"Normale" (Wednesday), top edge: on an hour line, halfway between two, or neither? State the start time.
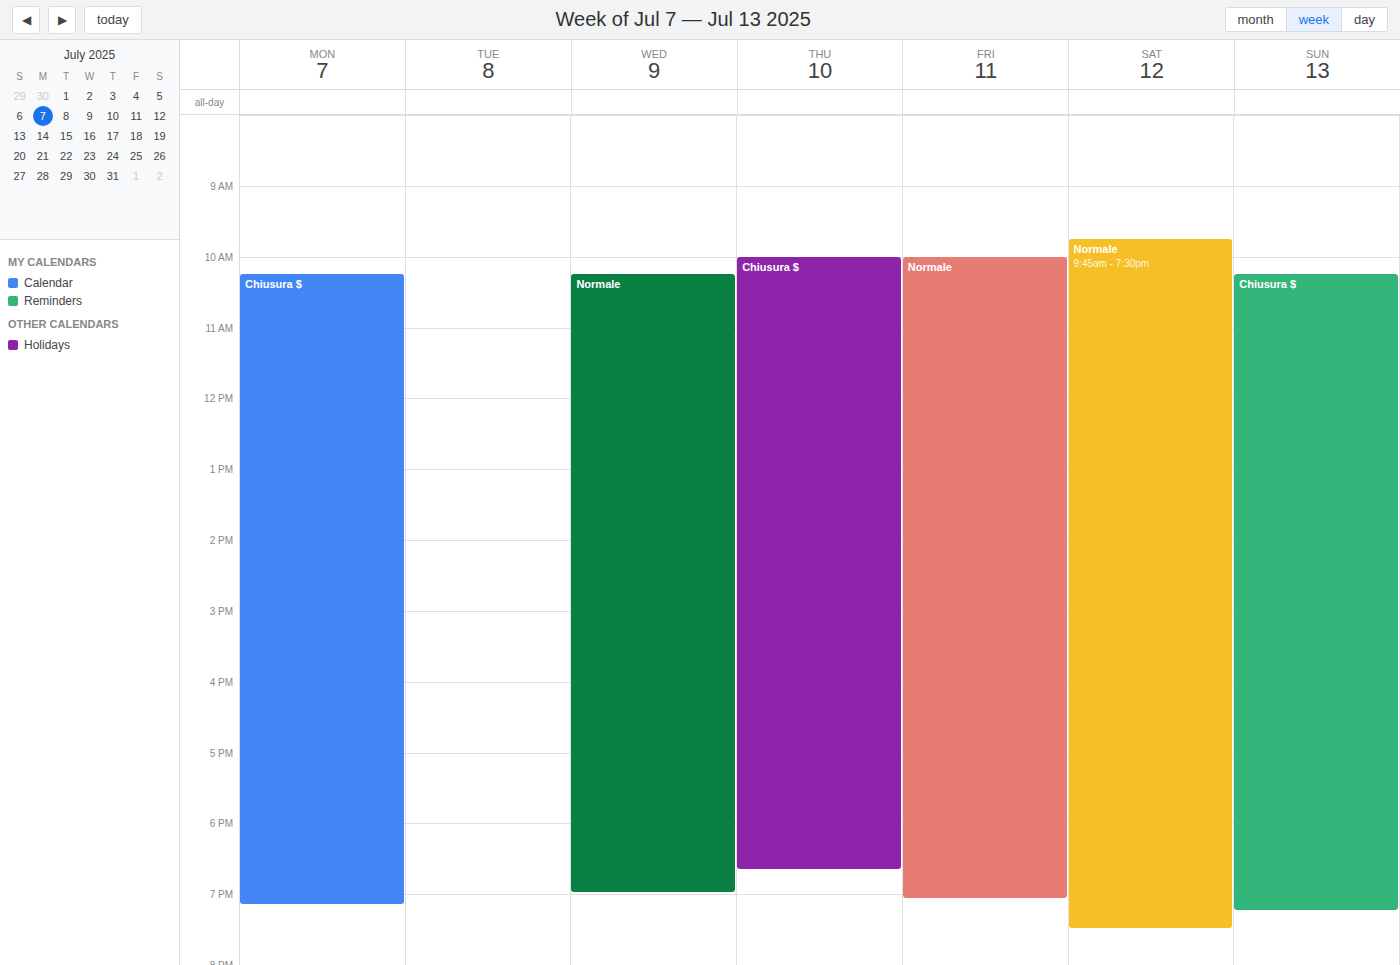
10:15 AM -- neither: a quarter of the way from the 10 AM line to the 11 AM line.